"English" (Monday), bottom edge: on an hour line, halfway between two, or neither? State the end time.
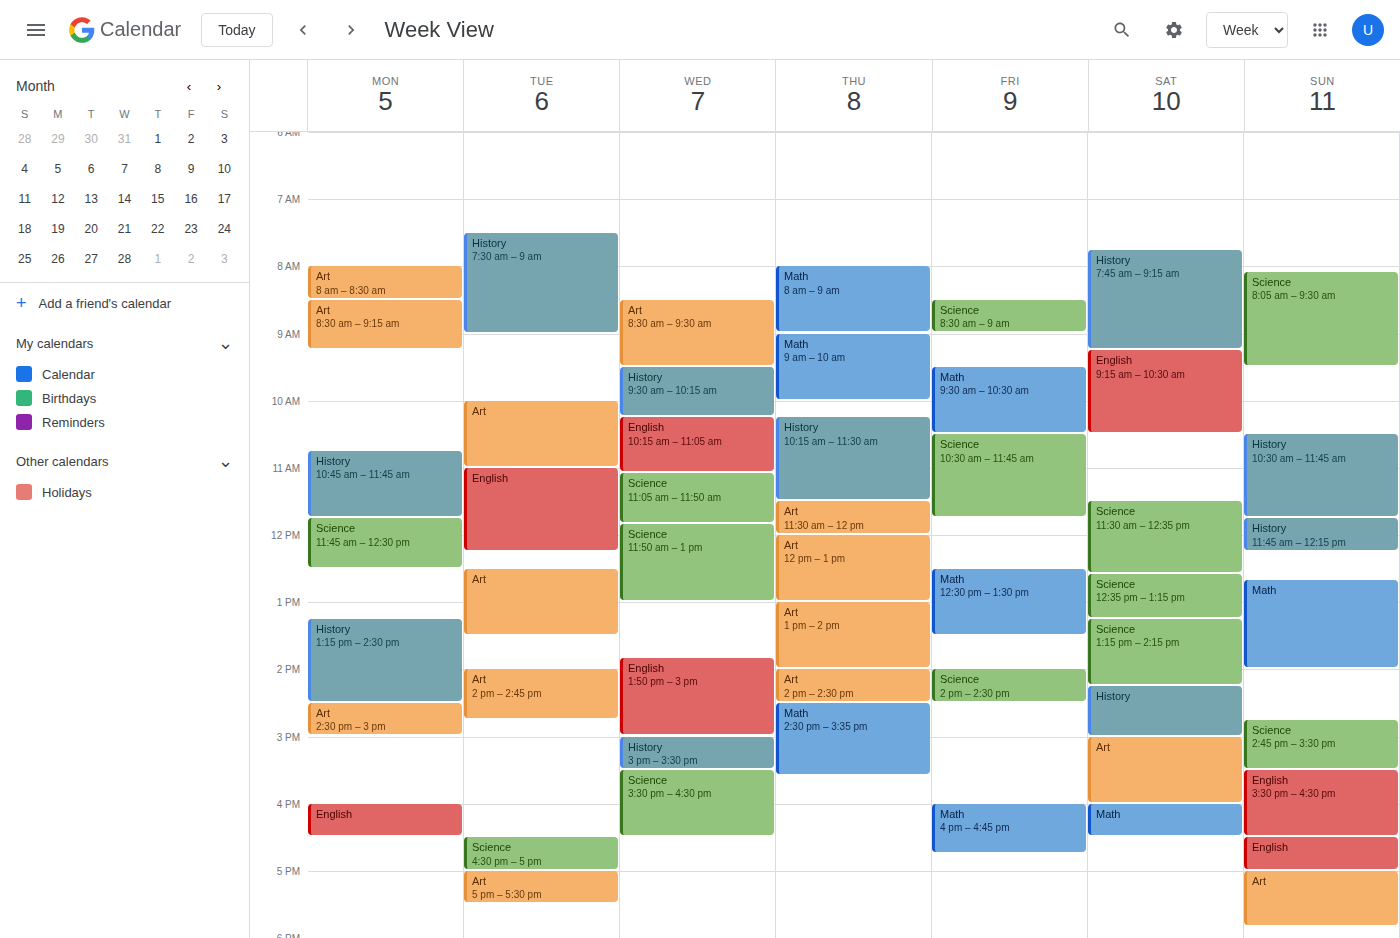
4:30 PM -- halfway between the 4 PM and 5 PM lines.